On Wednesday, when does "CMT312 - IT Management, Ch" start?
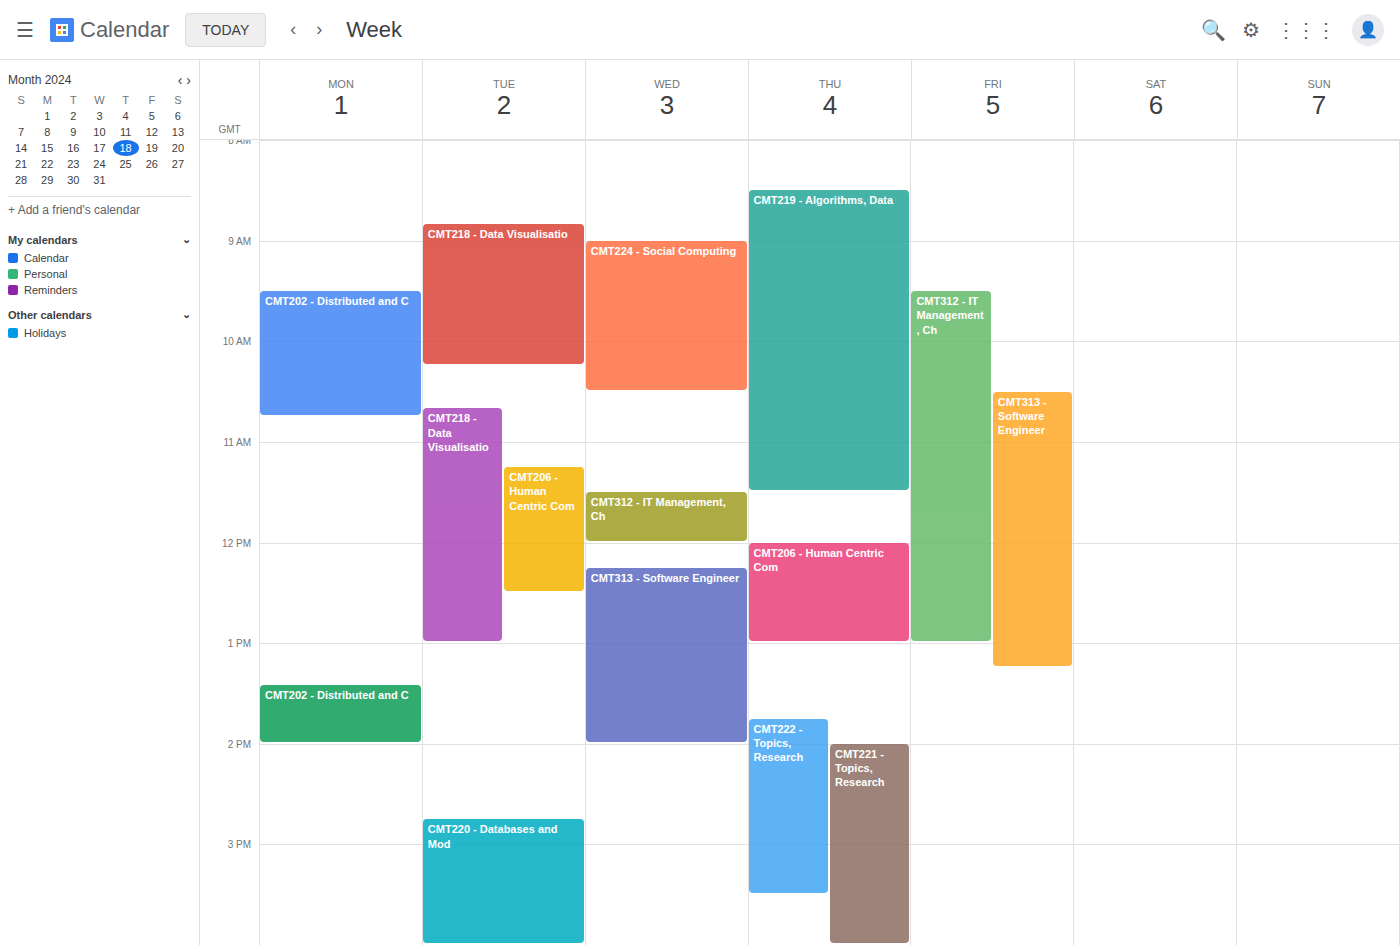
11:30 AM